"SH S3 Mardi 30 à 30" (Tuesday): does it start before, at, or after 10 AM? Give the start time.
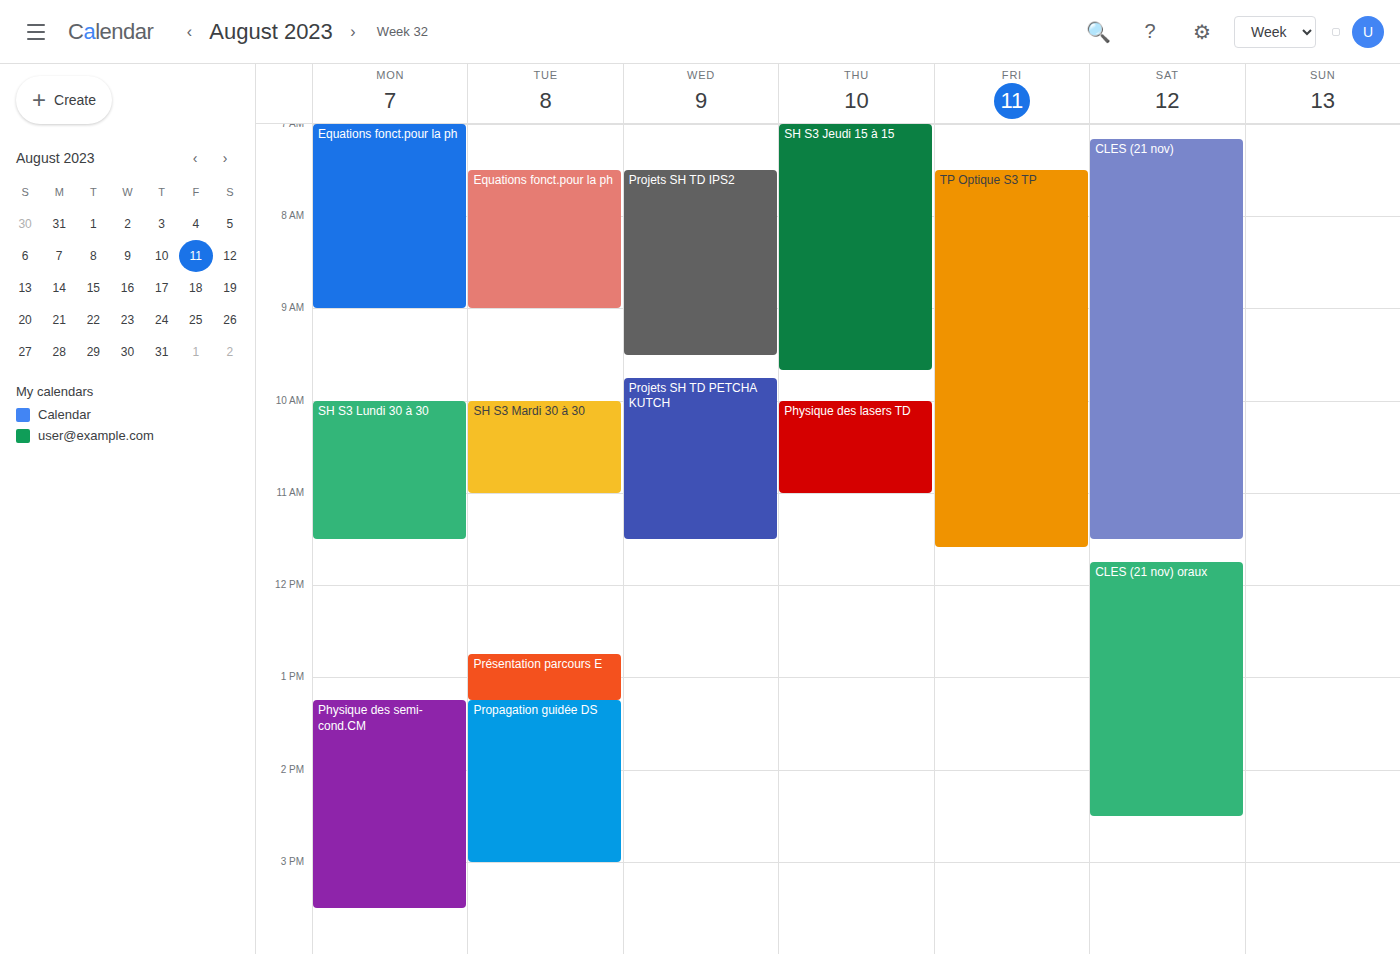
10:00 AM -- exactly at 10 AM, on the 10 AM line.